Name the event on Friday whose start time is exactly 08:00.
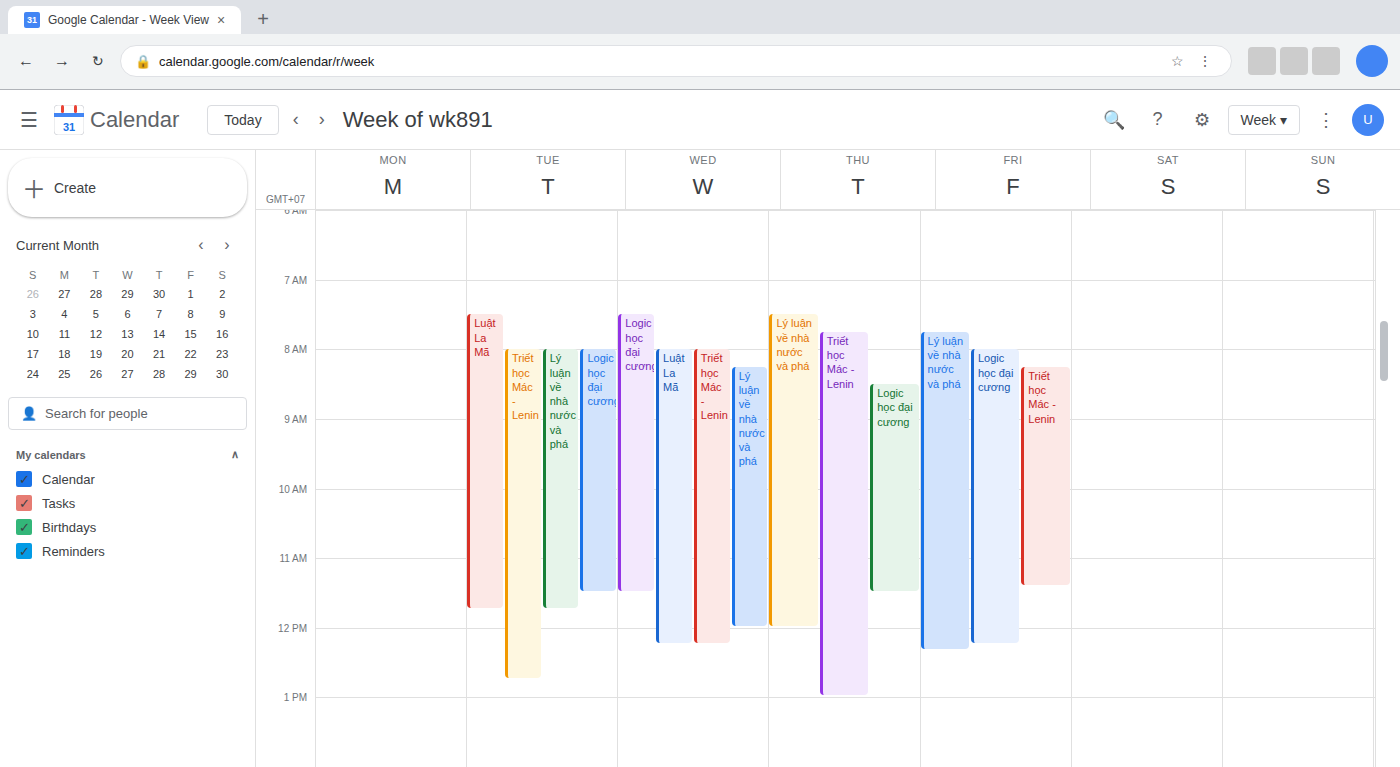
"Logic học đại cương"